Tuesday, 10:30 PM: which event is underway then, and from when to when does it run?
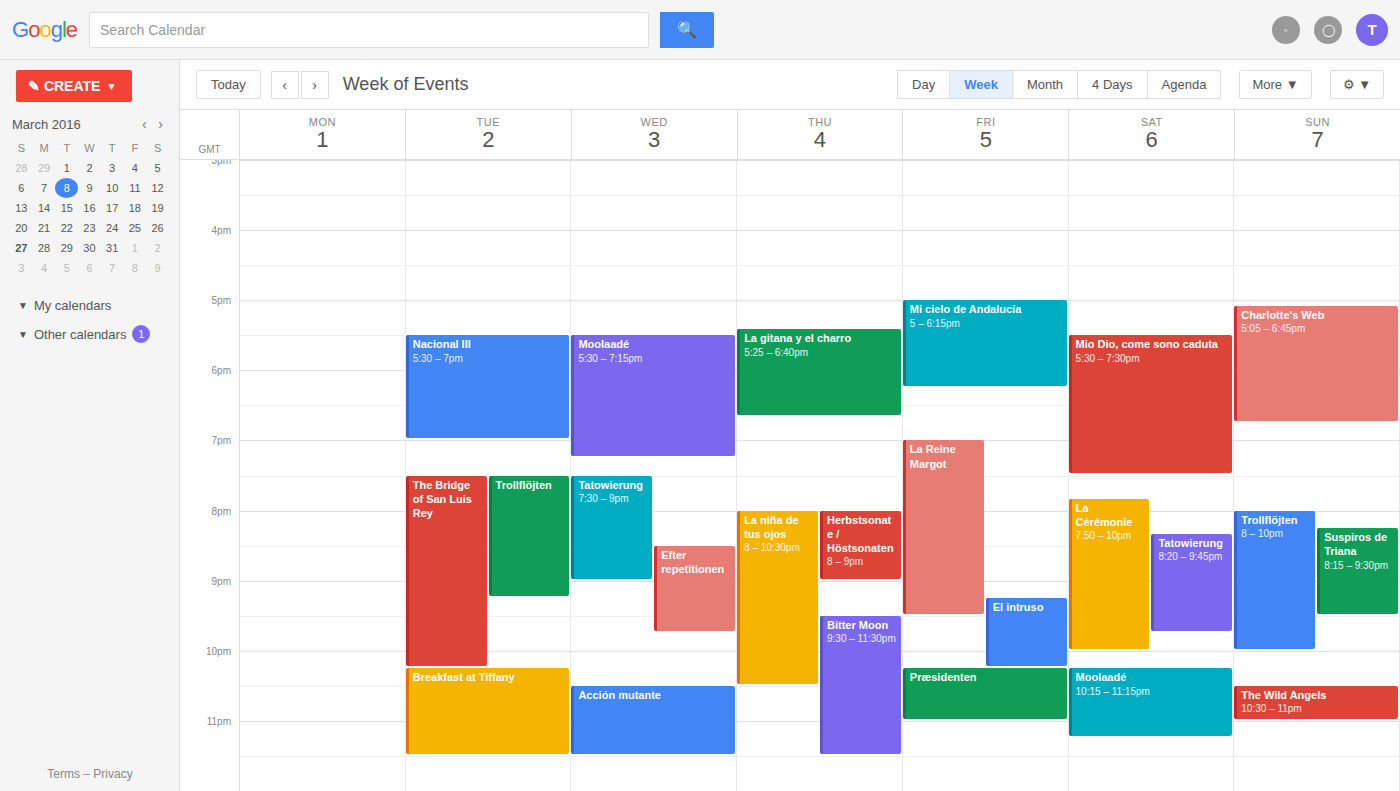
"Breakfast at Tiffany", 10:15 PM to 11:30 PM